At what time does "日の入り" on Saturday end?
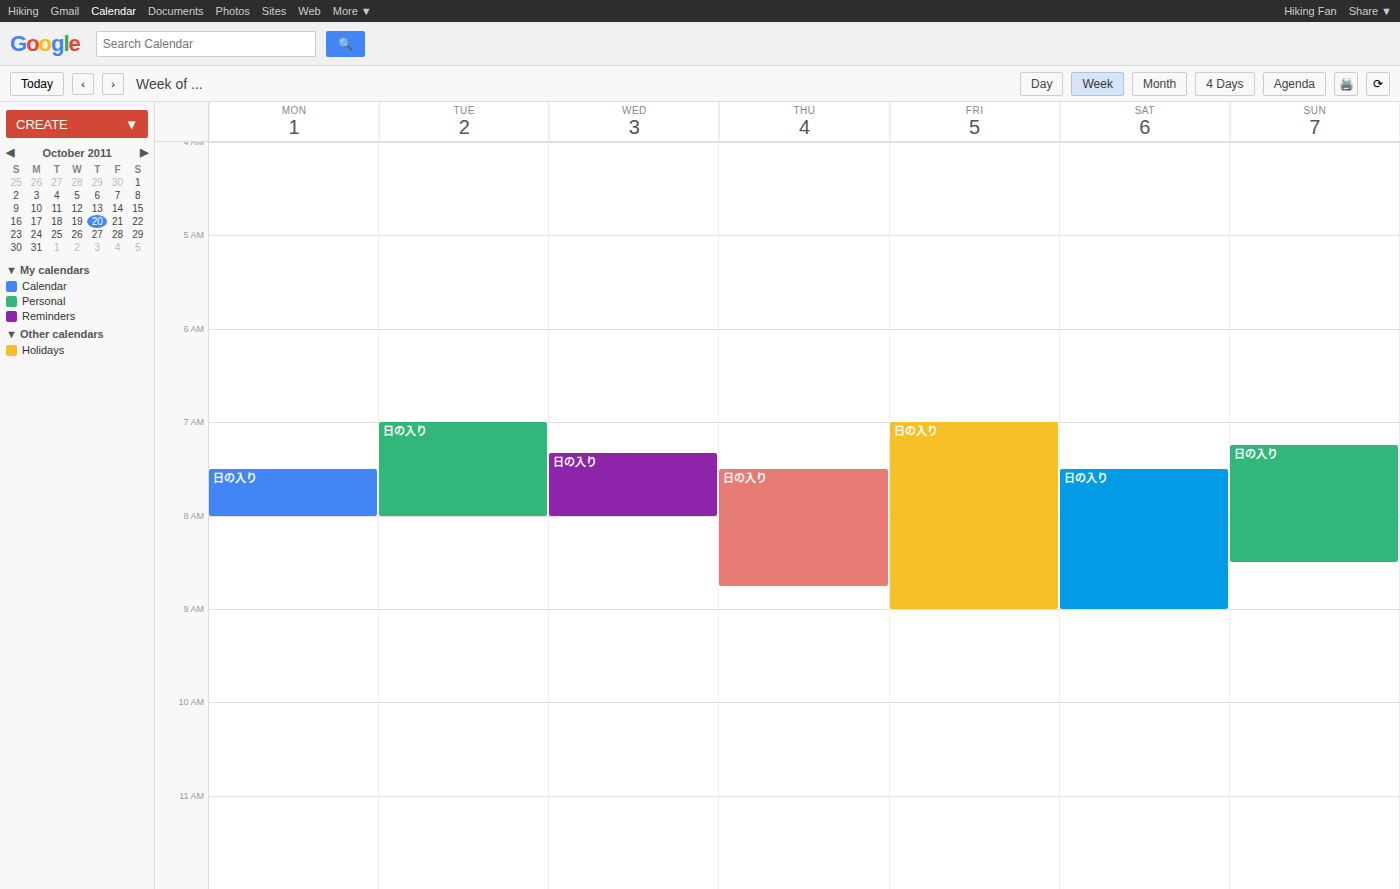
9:00 AM